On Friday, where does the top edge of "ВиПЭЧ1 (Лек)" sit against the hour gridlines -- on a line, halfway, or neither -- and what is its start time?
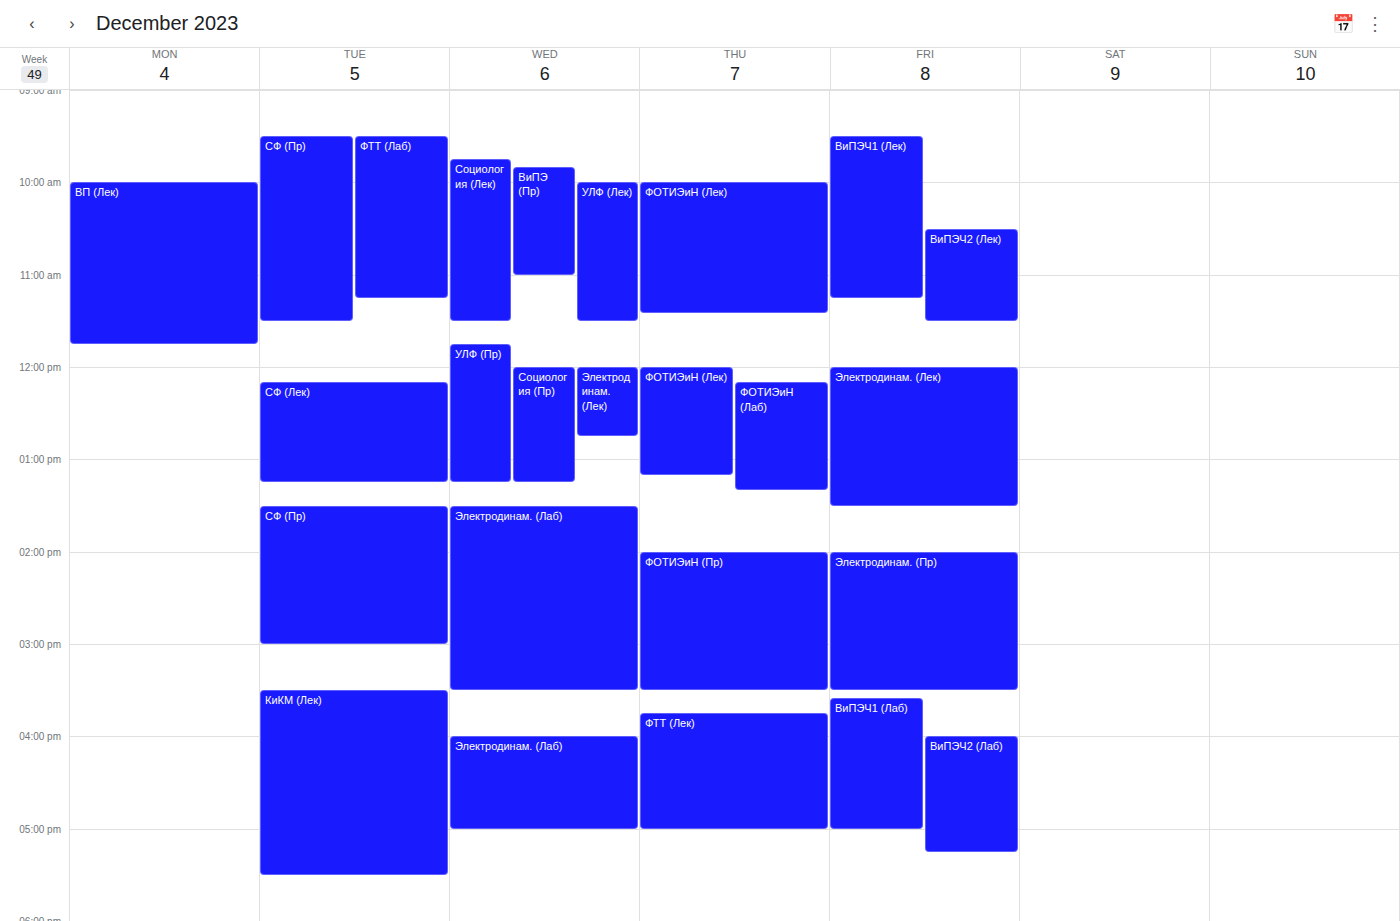
09:30 -- halfway between the 09:00 and 10:00 lines.